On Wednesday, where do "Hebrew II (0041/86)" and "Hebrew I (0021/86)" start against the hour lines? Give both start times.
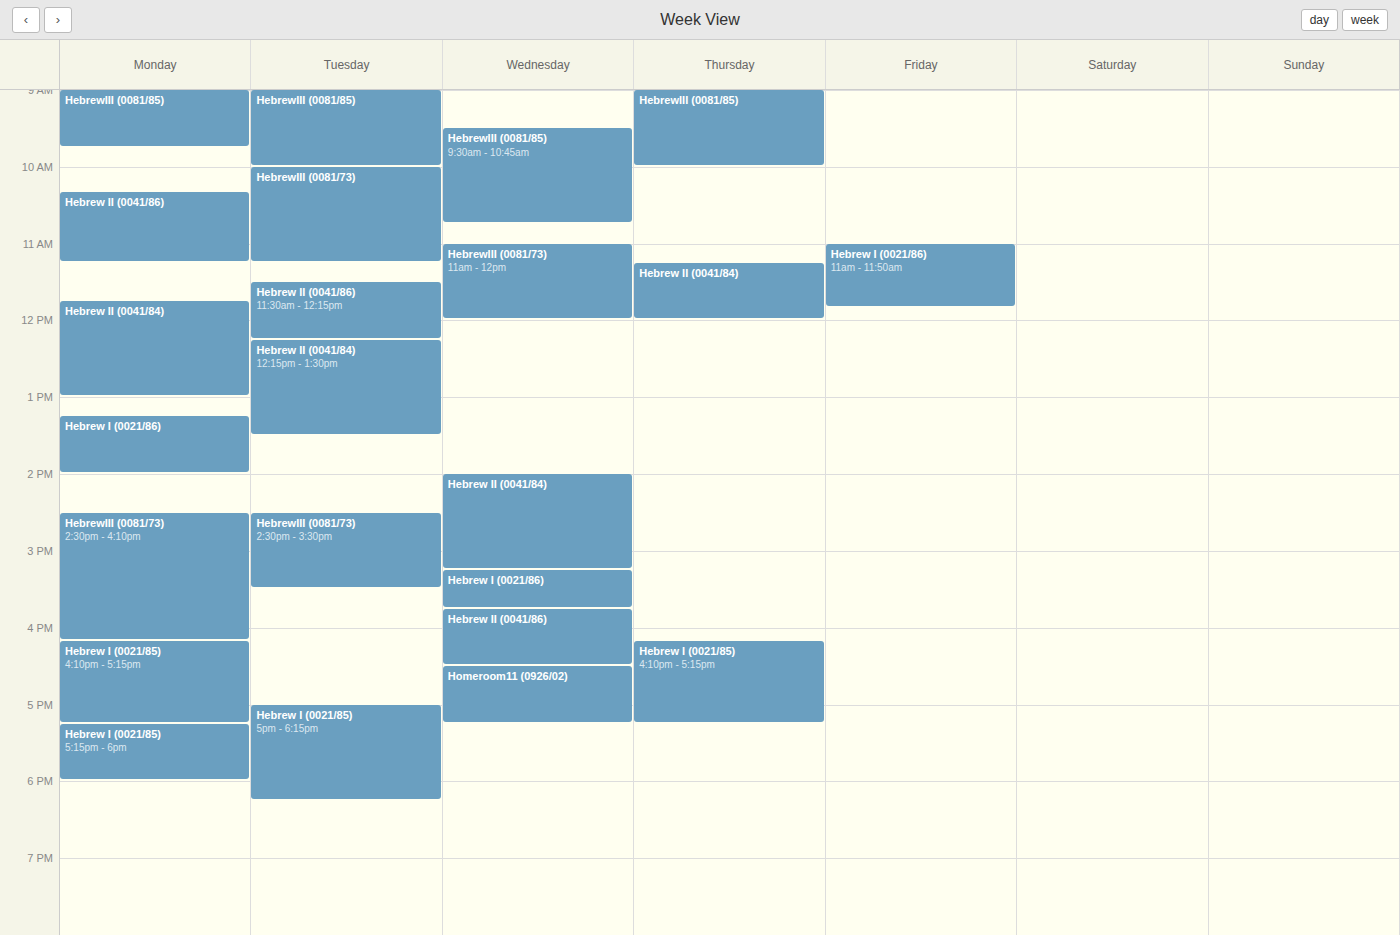
"Hebrew II (0041/86)": 3:45 PM, neither: three quarters of the way from the 3 PM line to the 4 PM line. "Hebrew I (0021/86)": 3:15 PM, neither: a quarter of the way from the 3 PM line to the 4 PM line.